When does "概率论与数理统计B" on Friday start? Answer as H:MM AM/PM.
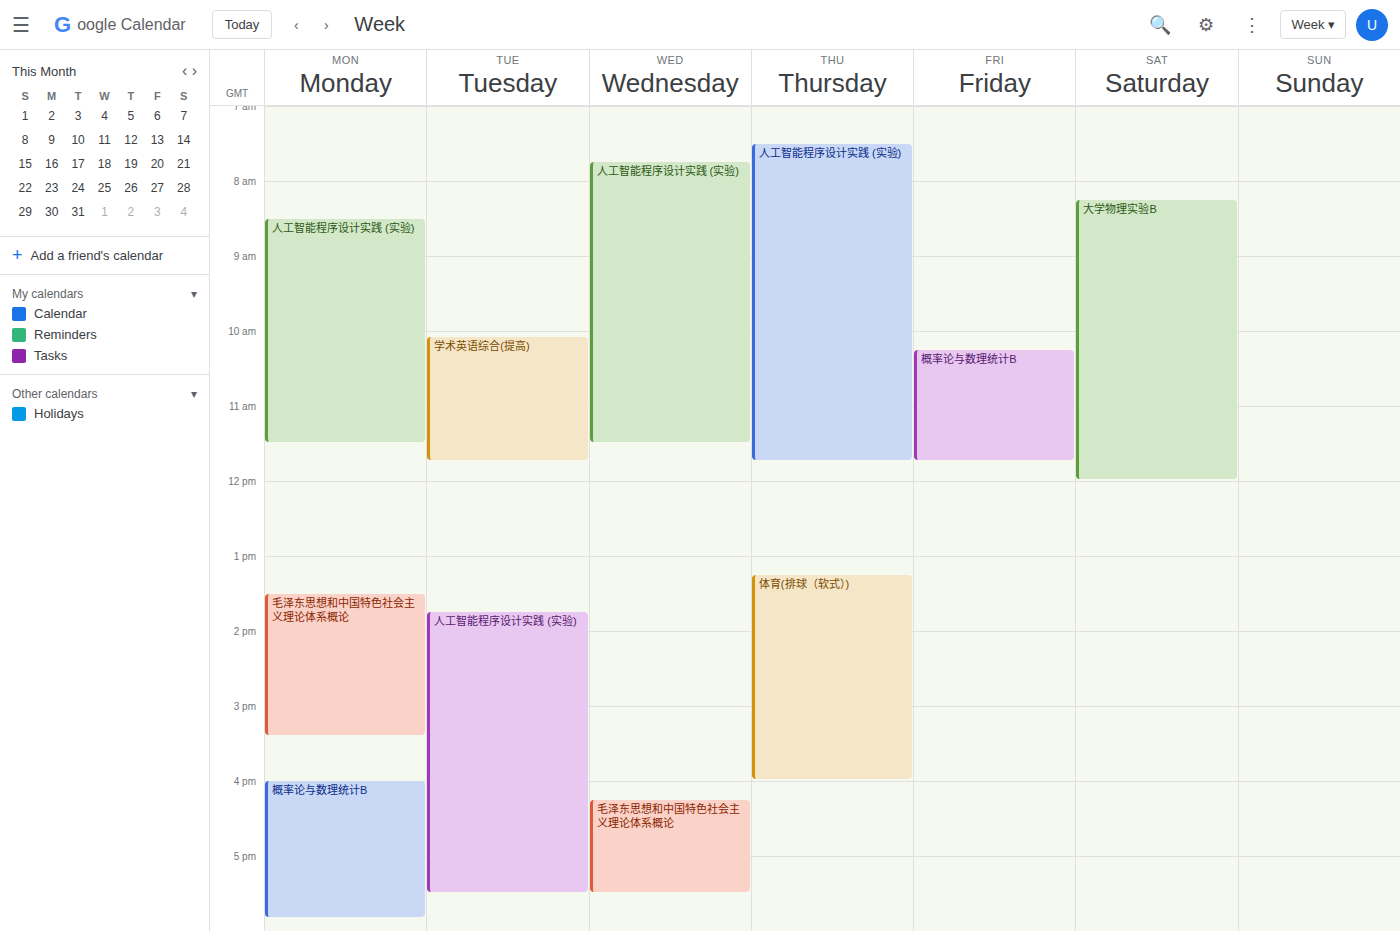
10:15 AM